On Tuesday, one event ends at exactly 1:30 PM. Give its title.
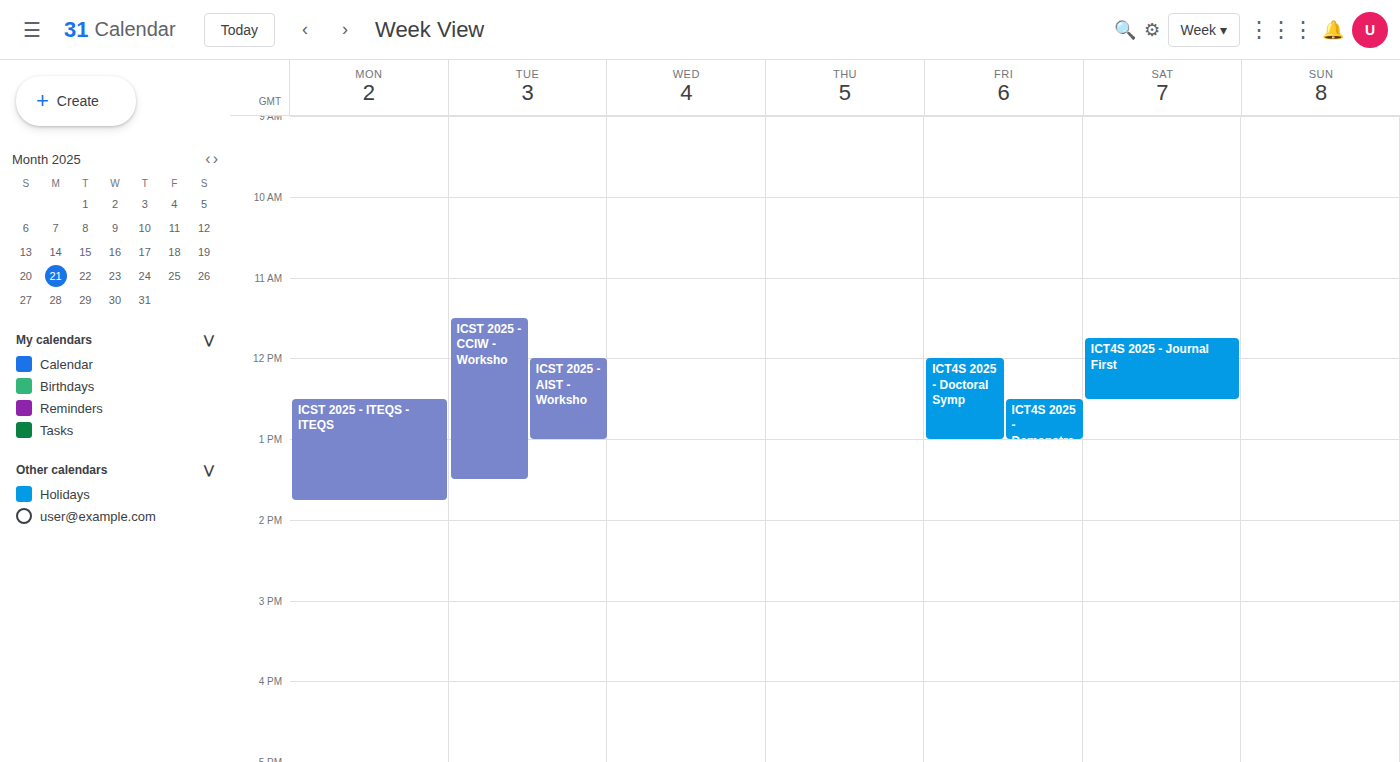
"ICST 2025 - CCIW - Worksho"